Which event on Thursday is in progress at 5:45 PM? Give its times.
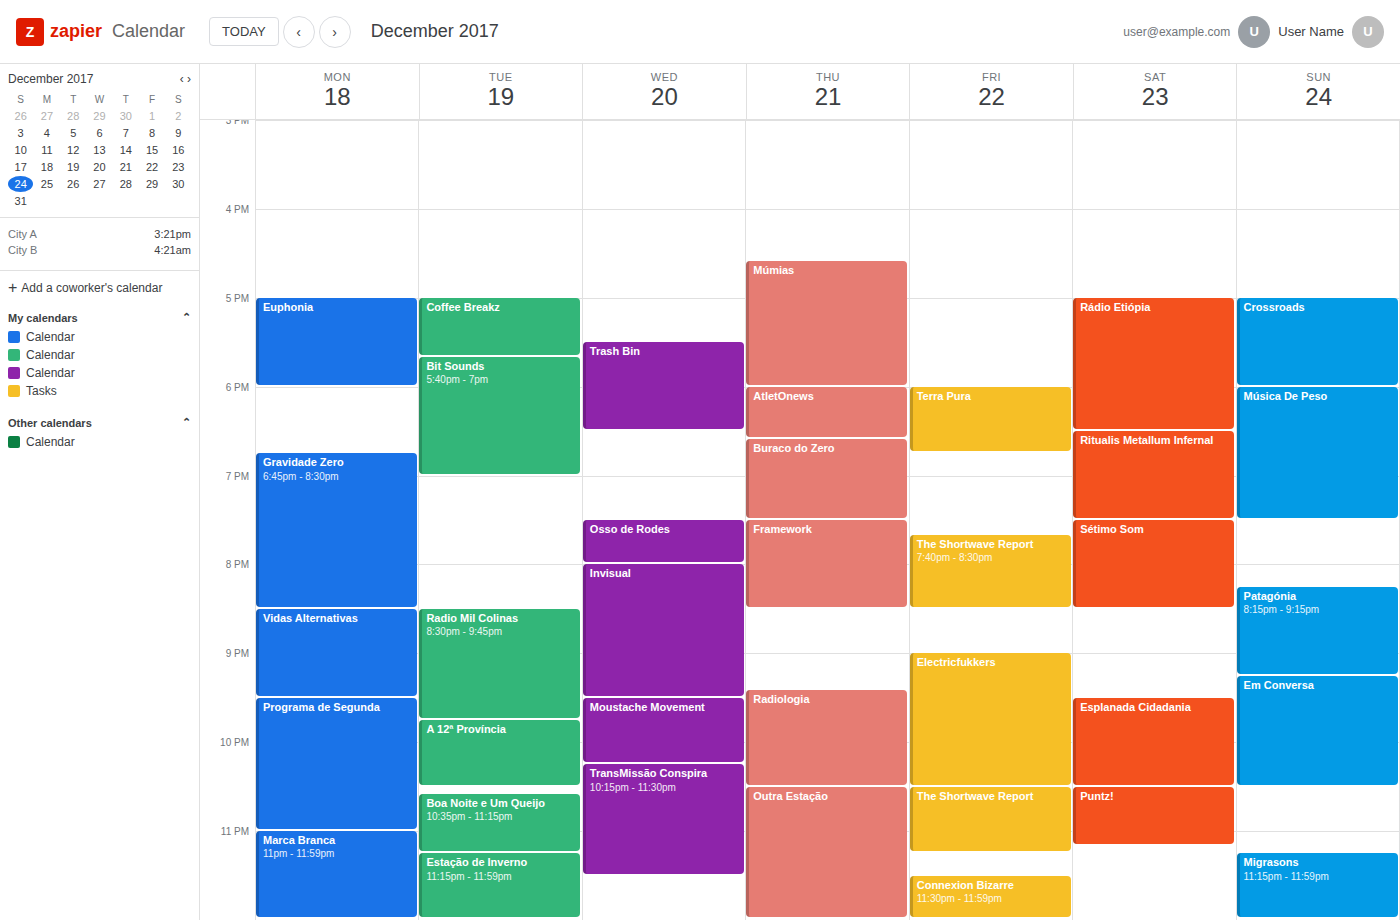
"Múmias", 4:35 PM to 6:00 PM